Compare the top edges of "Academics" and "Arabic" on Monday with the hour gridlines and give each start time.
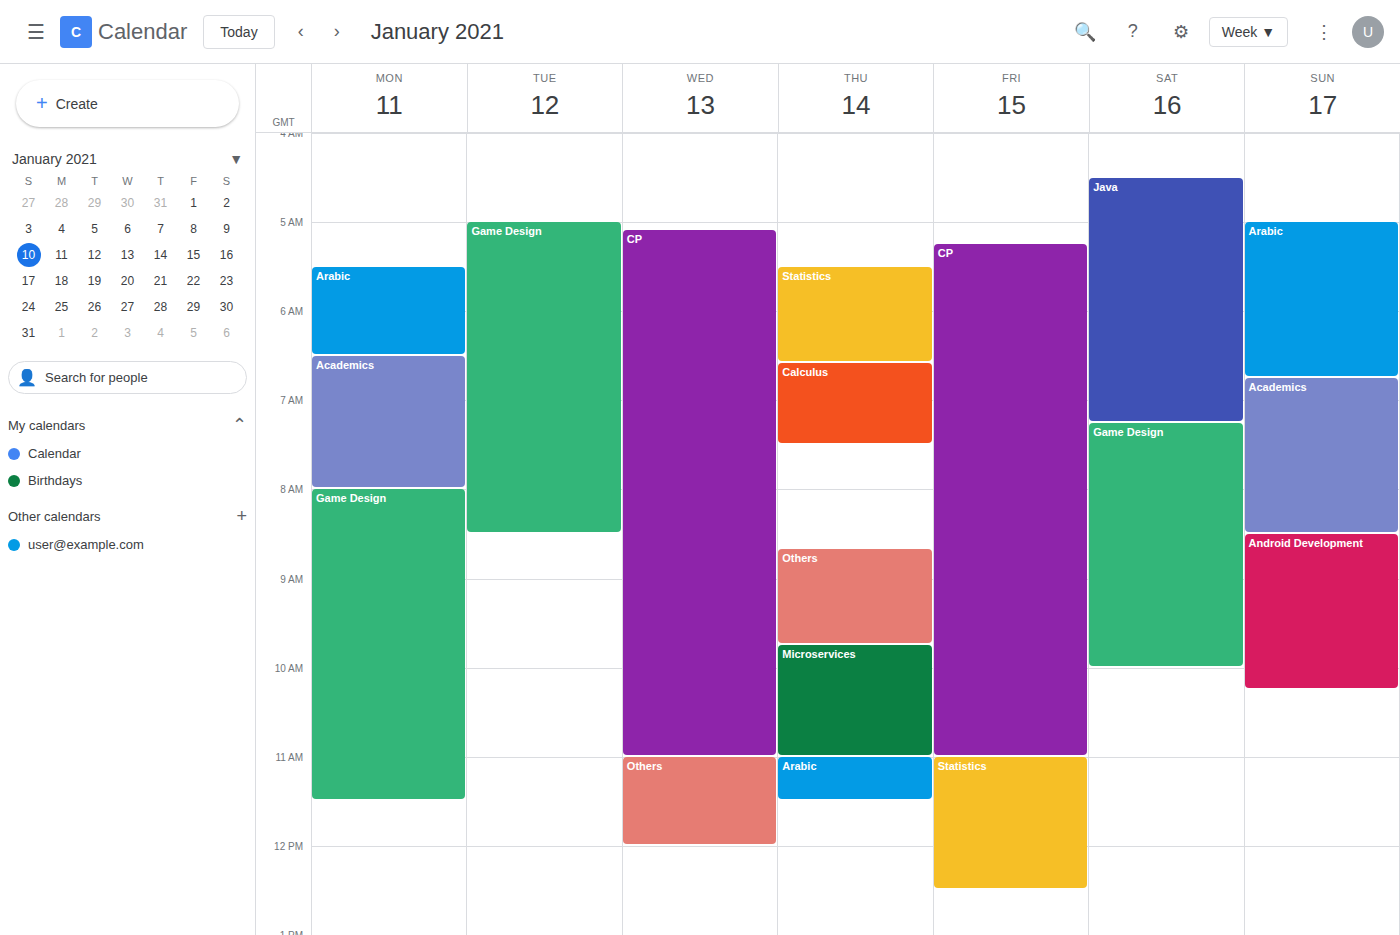
"Academics": 6:30 AM, halfway between the 6 AM and 7 AM lines. "Arabic": 5:30 AM, halfway between the 5 AM and 6 AM lines.